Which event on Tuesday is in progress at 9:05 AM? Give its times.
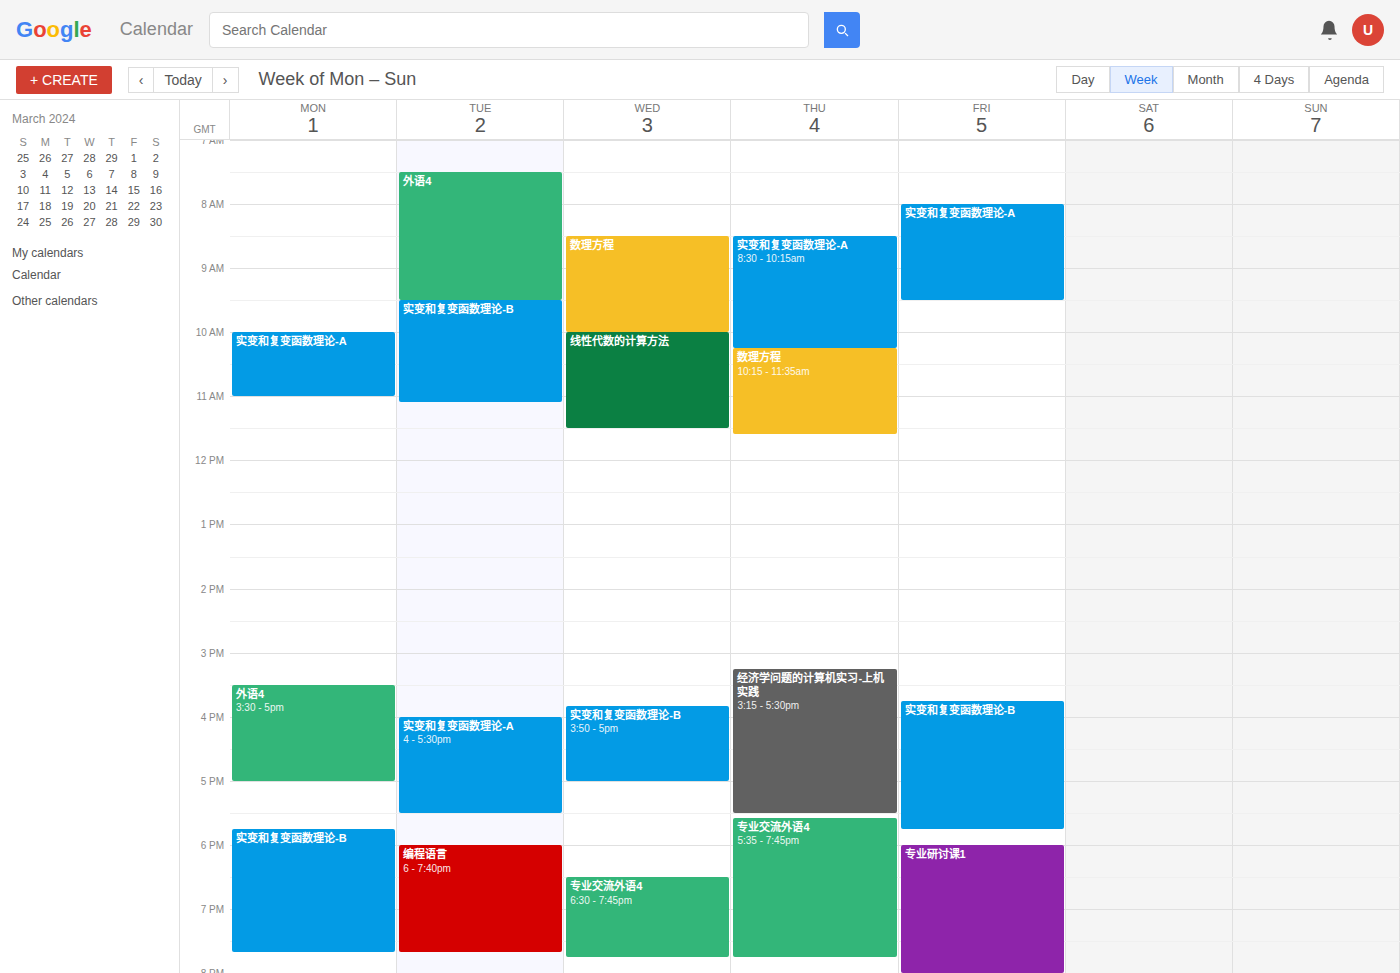
"外语4", 7:30 AM to 9:30 AM